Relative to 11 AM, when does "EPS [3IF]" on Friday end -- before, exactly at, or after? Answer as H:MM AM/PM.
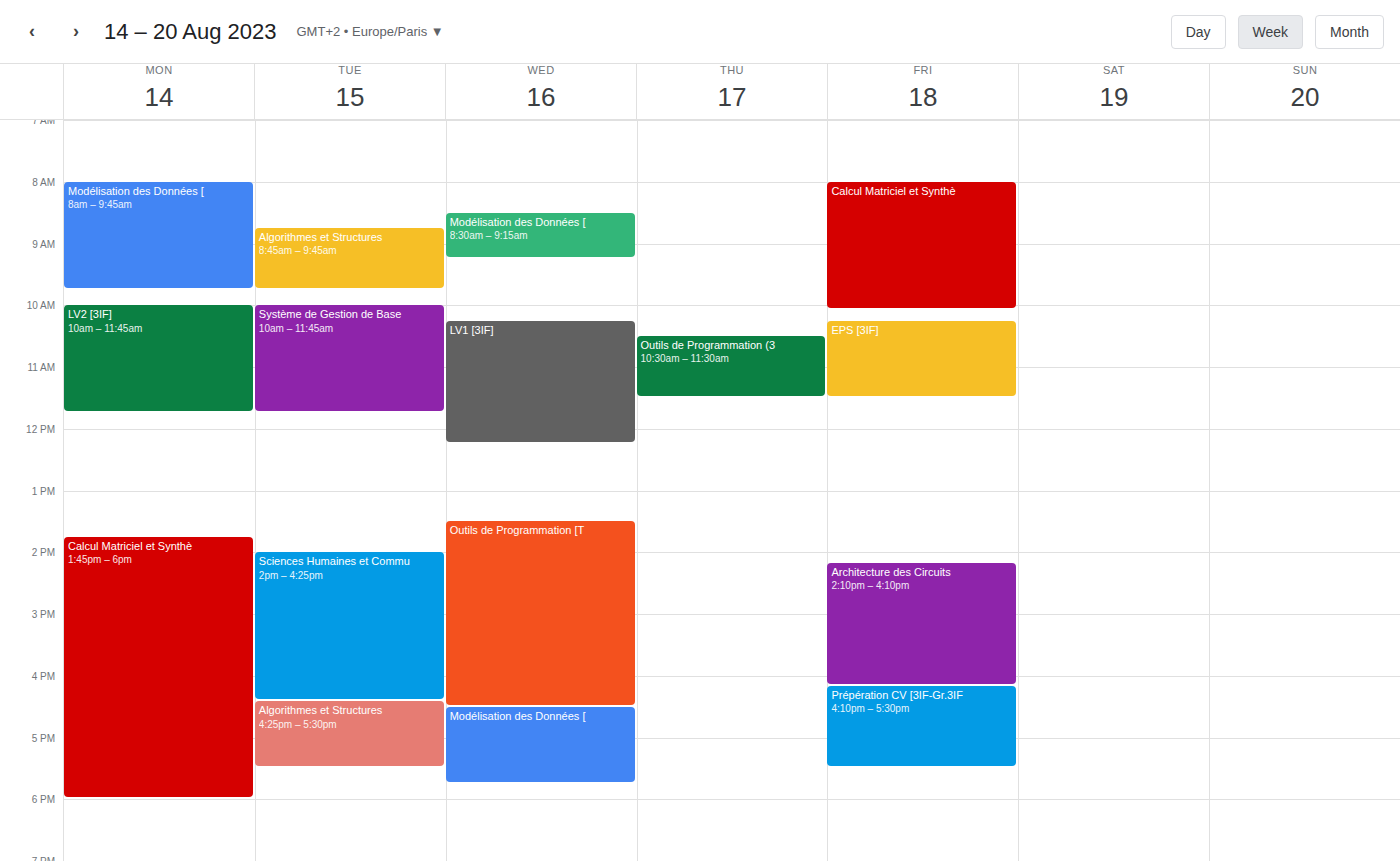
11:30 AM -- after 11 AM, 30 minutes below the 11 AM line.